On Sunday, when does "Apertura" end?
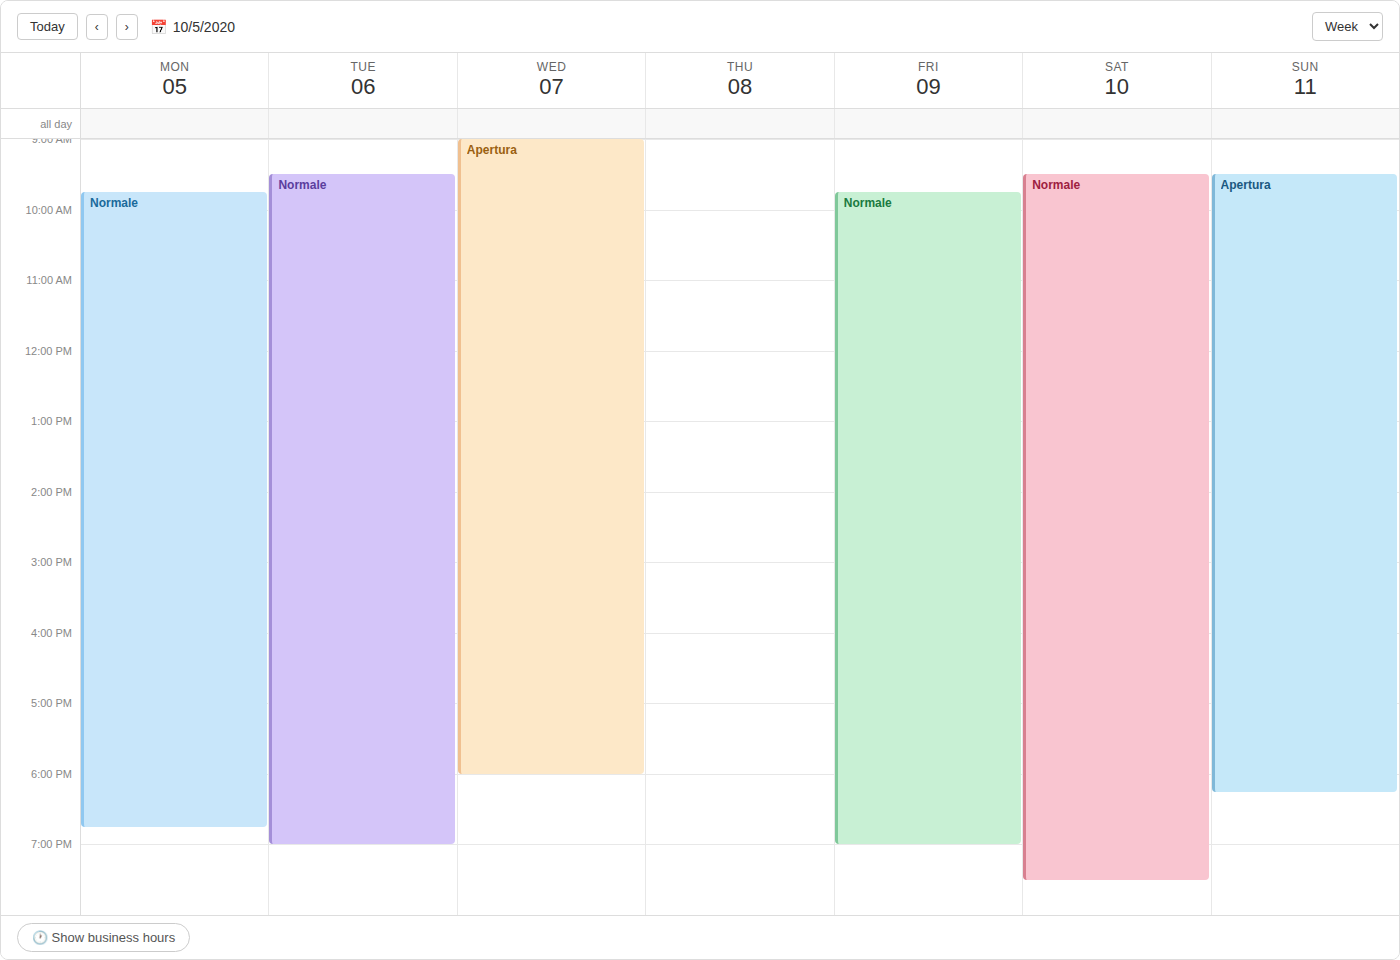
18:15